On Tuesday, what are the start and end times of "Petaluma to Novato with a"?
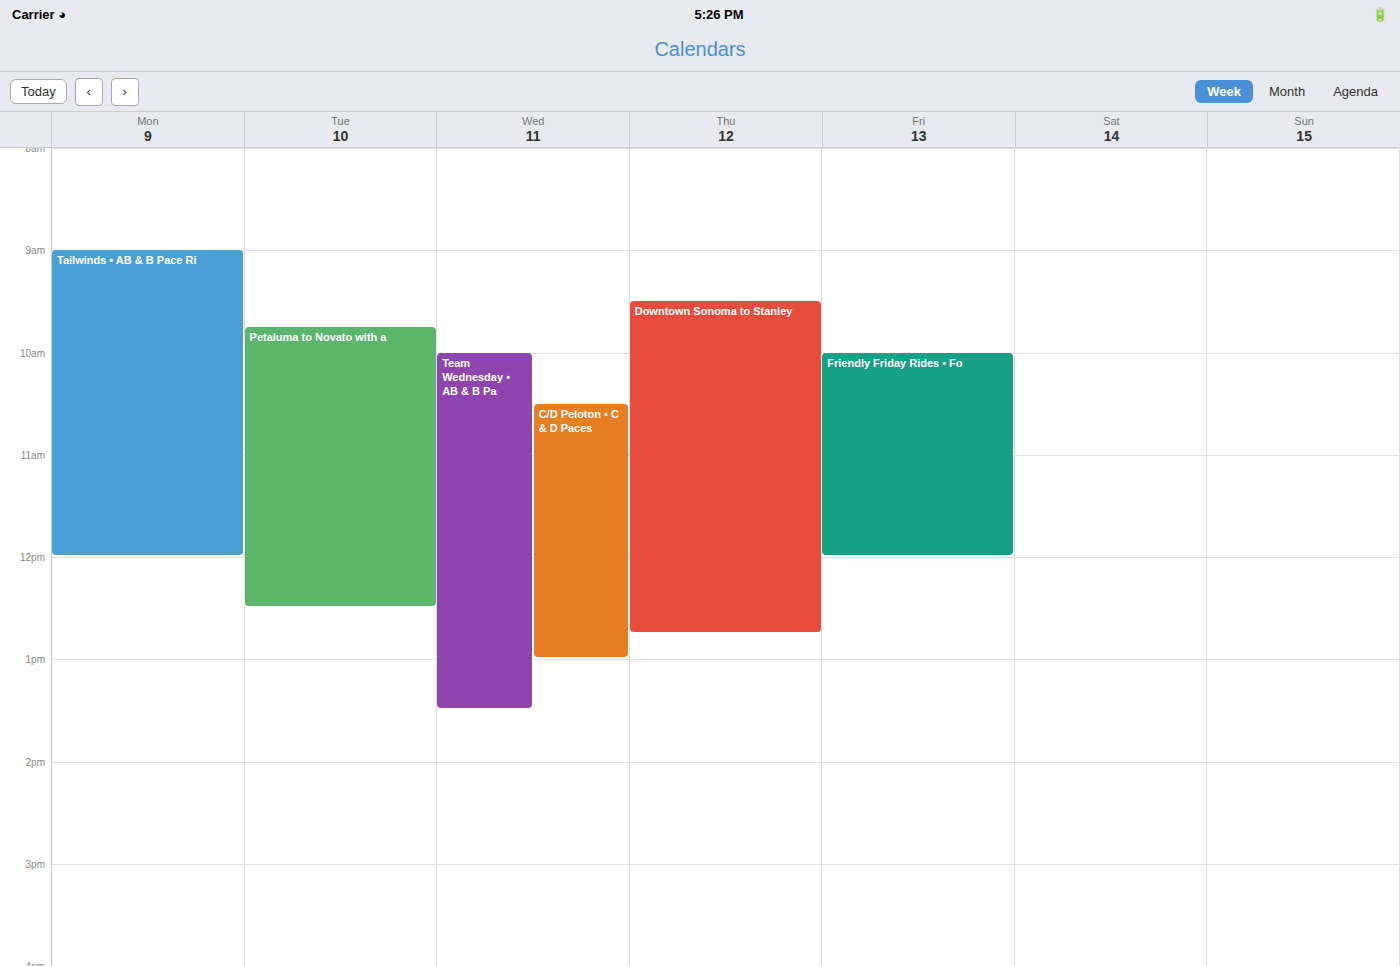
9:45 AM to 12:30 PM